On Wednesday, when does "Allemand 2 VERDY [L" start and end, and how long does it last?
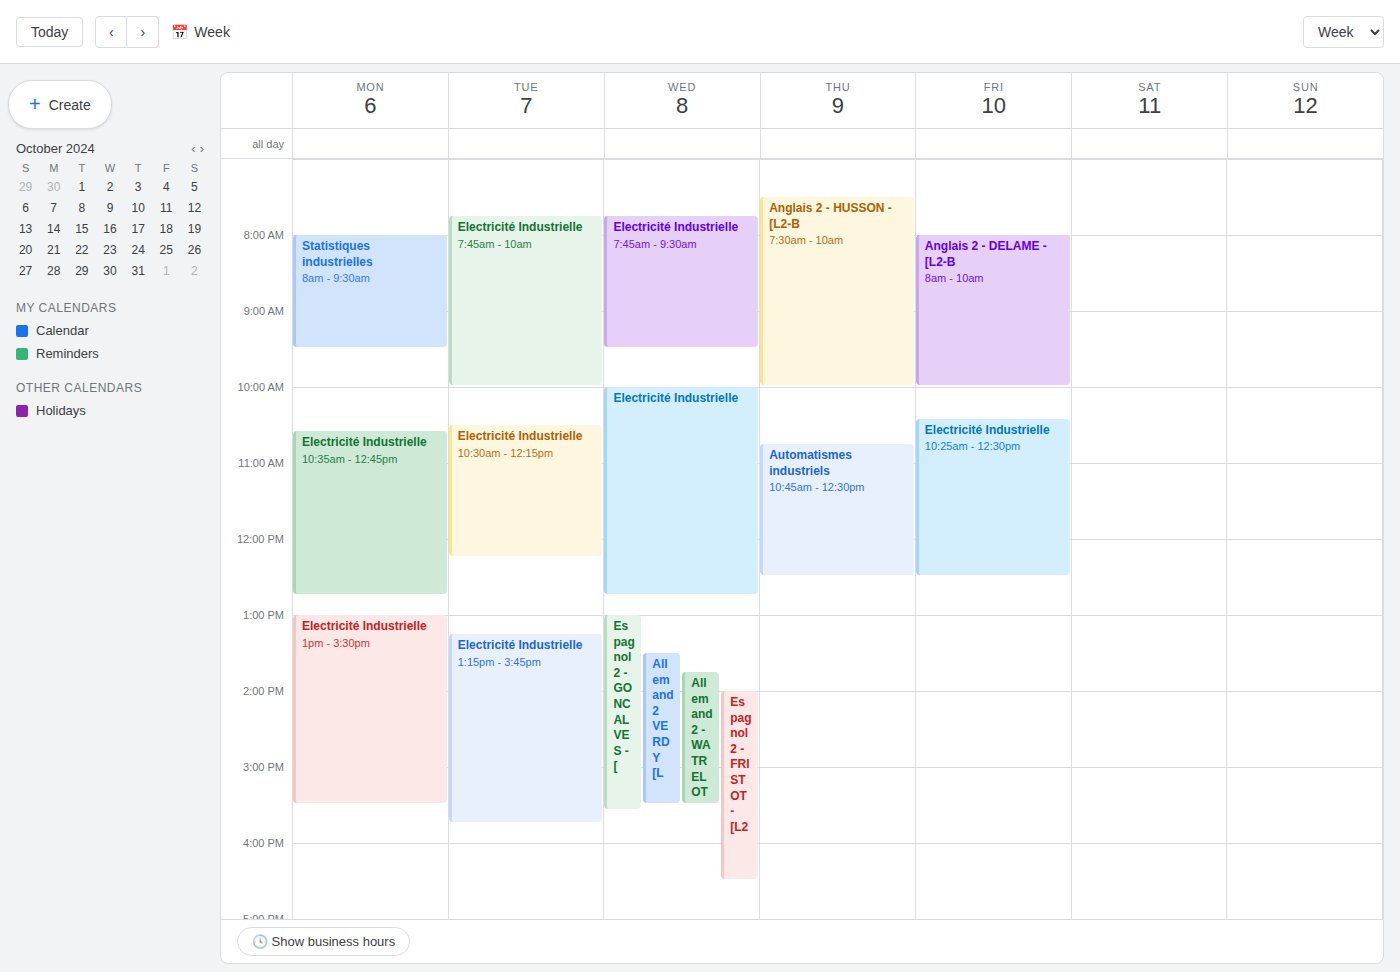
1:30 PM to 3:30 PM, 2 hours